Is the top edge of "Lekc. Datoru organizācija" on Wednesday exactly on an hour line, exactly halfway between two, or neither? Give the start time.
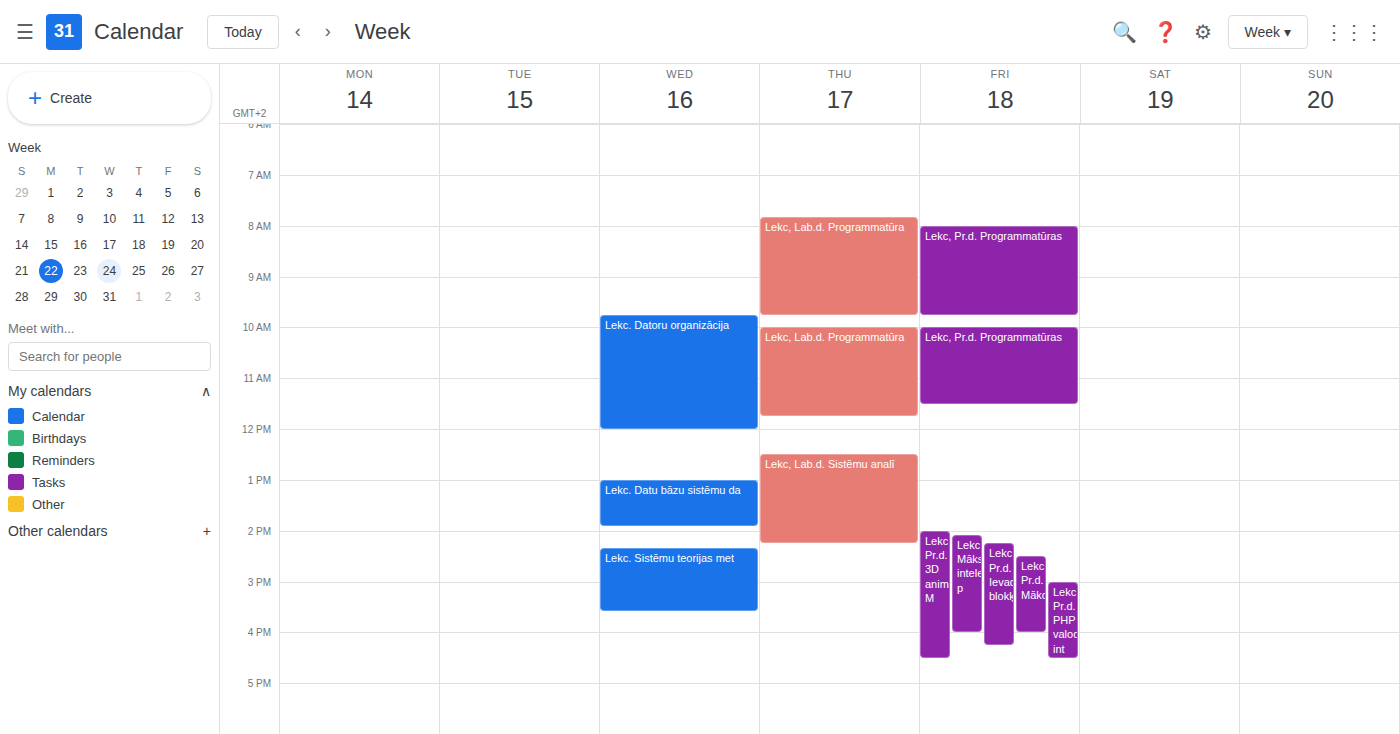
9:45 AM -- neither: three quarters of the way from the 9 AM line to the 10 AM line.